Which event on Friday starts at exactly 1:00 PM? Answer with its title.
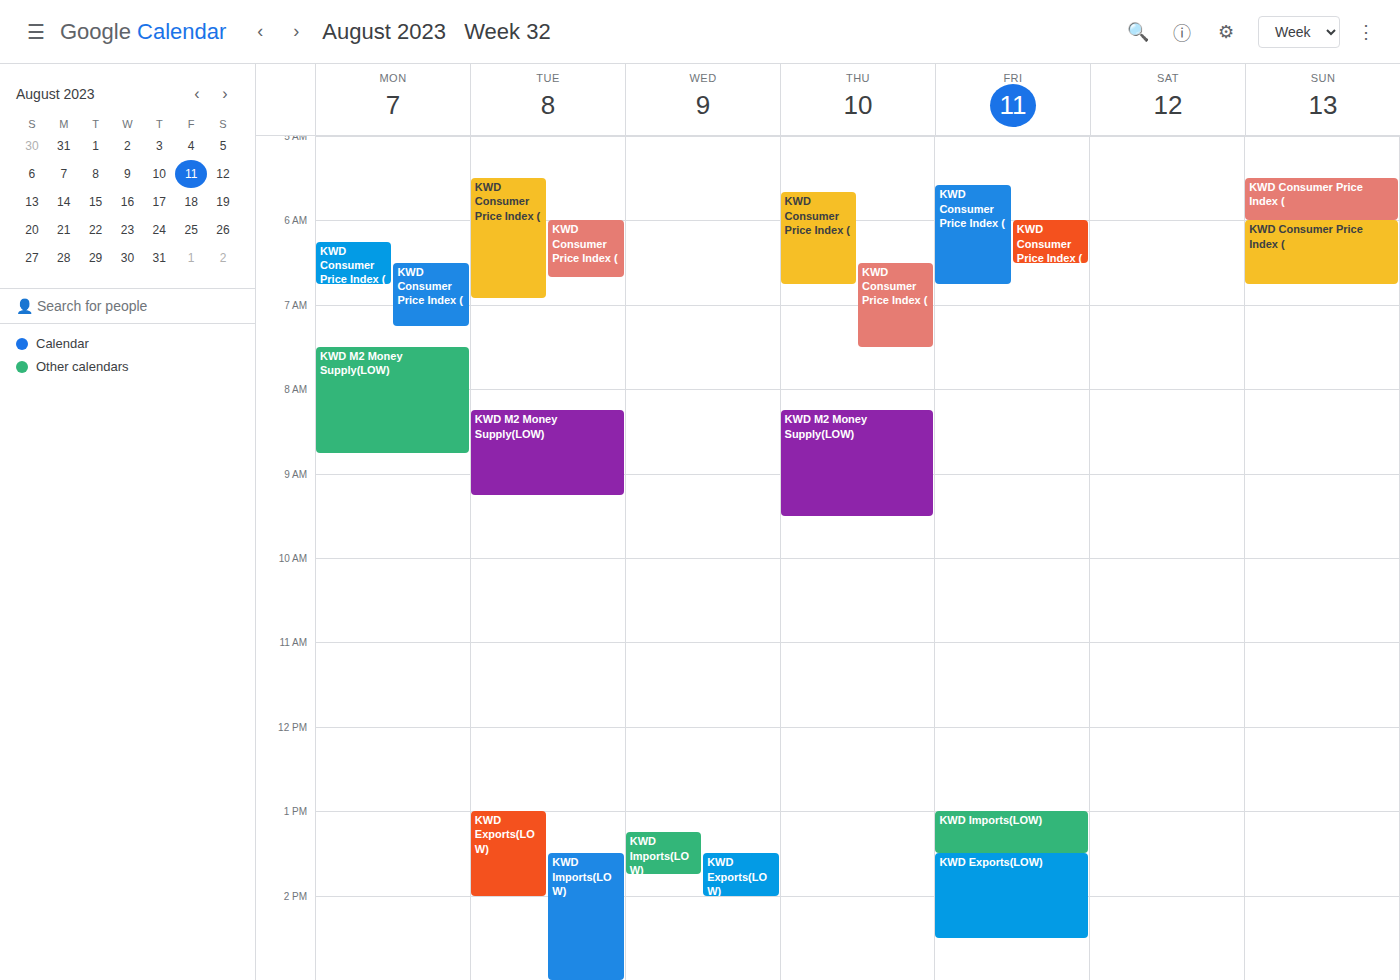
"KWD Imports(LOW)"